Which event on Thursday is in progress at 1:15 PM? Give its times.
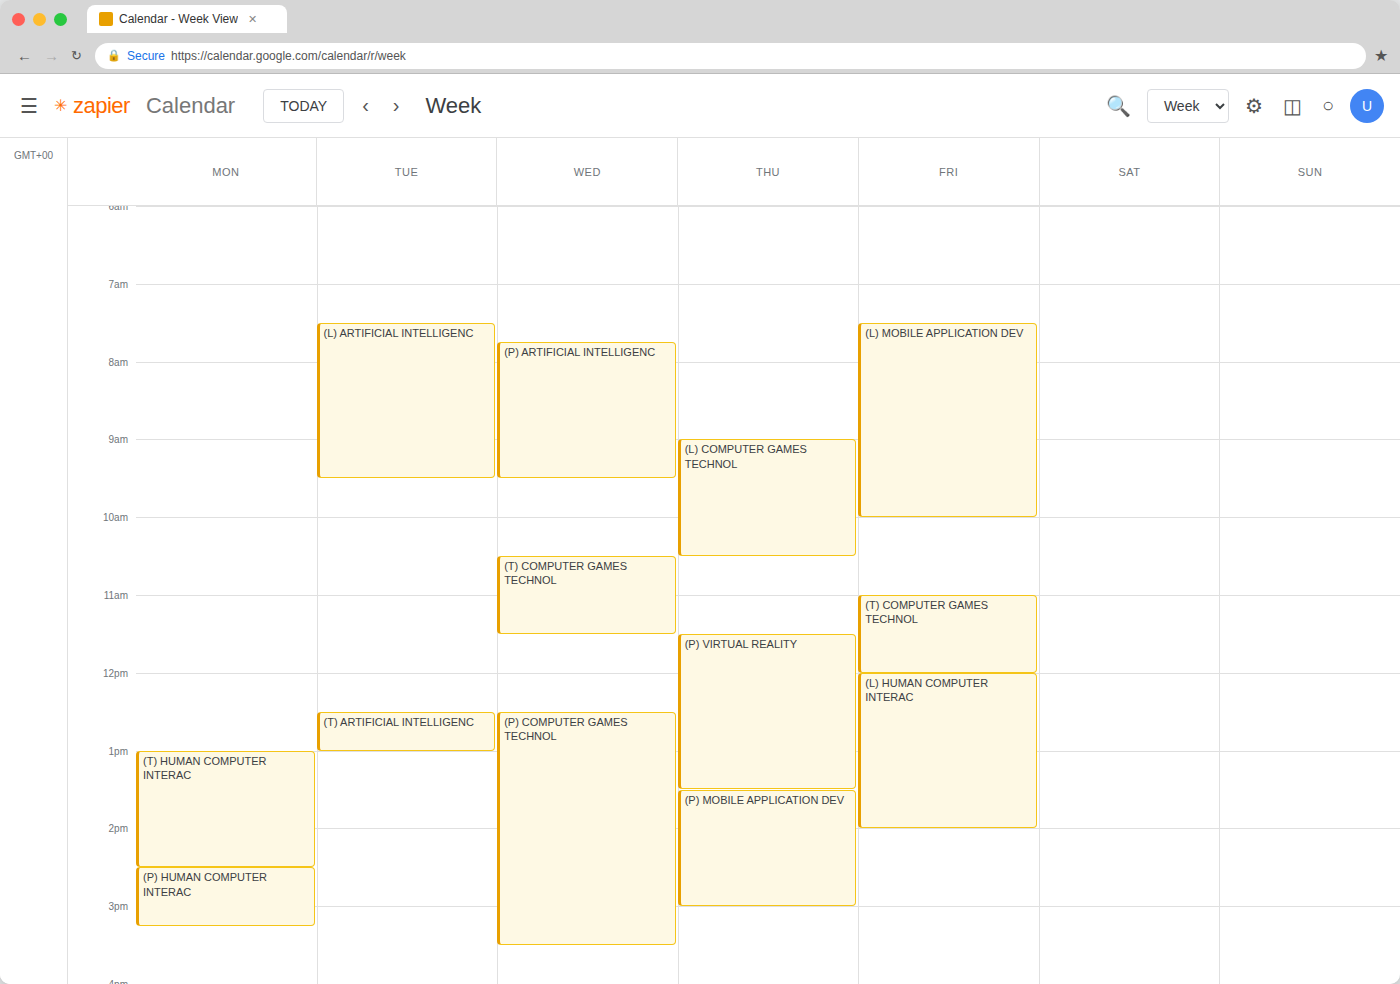
"(P) VIRTUAL REALITY", 11:30 AM to 1:30 PM